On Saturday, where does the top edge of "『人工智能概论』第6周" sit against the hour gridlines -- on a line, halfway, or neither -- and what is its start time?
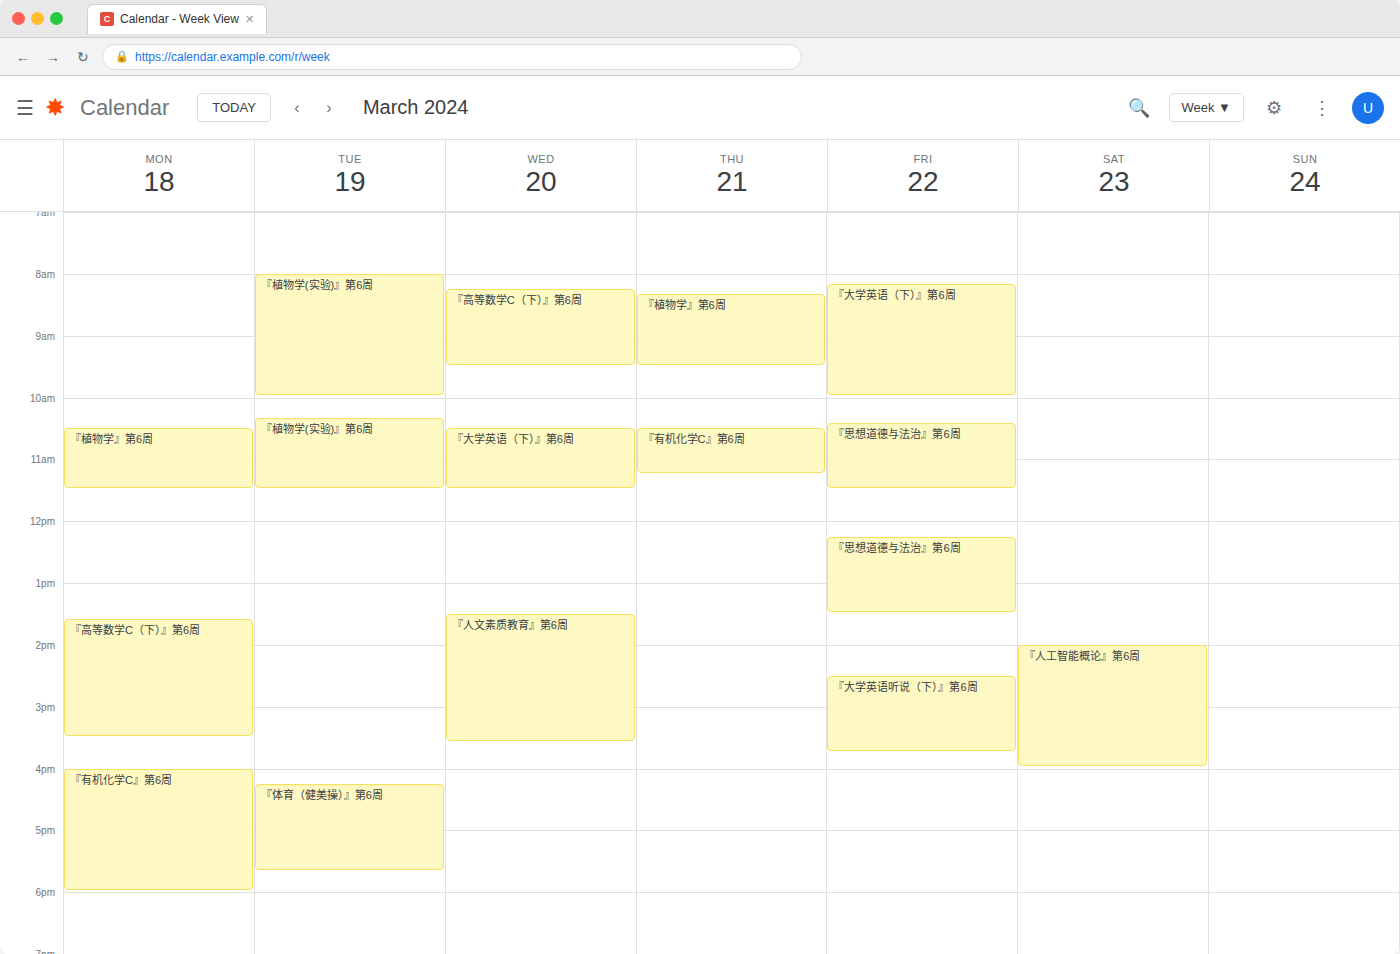
2:00 PM -- exactly on the 2 PM line.